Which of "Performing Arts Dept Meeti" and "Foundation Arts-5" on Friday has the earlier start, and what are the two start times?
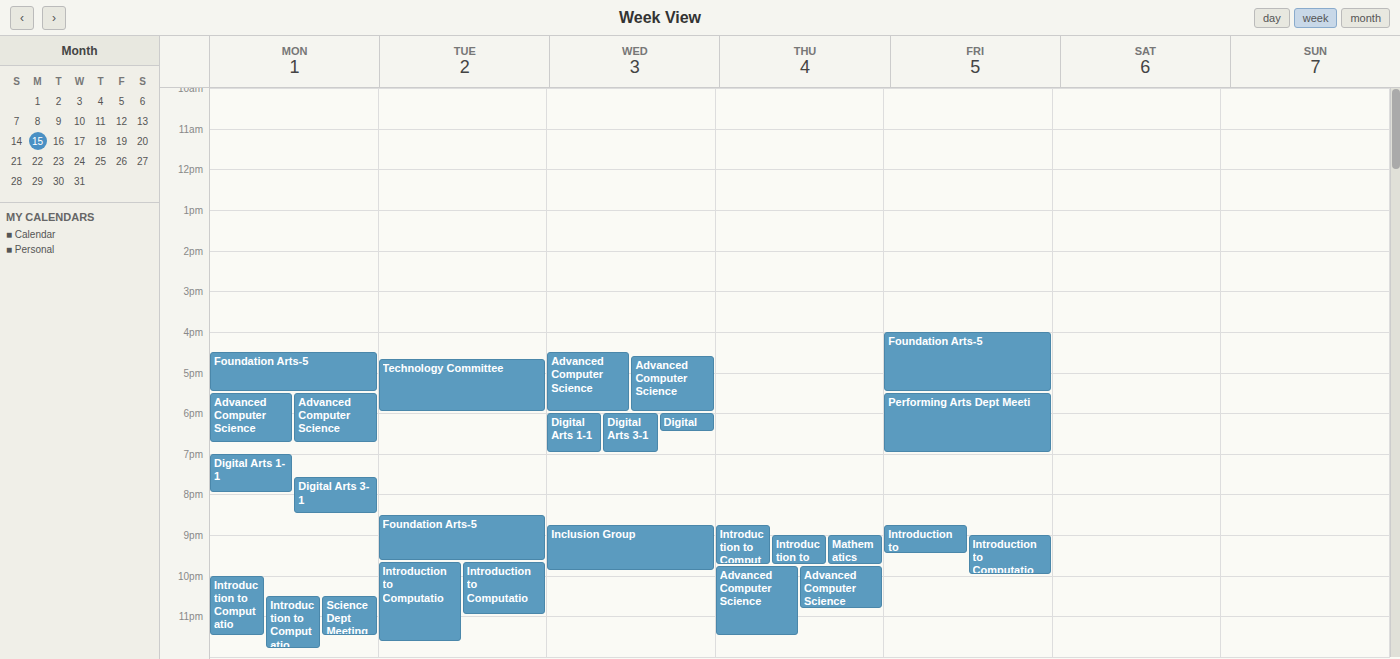
"Foundation Arts-5" 4:00 PM; "Performing Arts Dept Meeti" 5:30 PM.